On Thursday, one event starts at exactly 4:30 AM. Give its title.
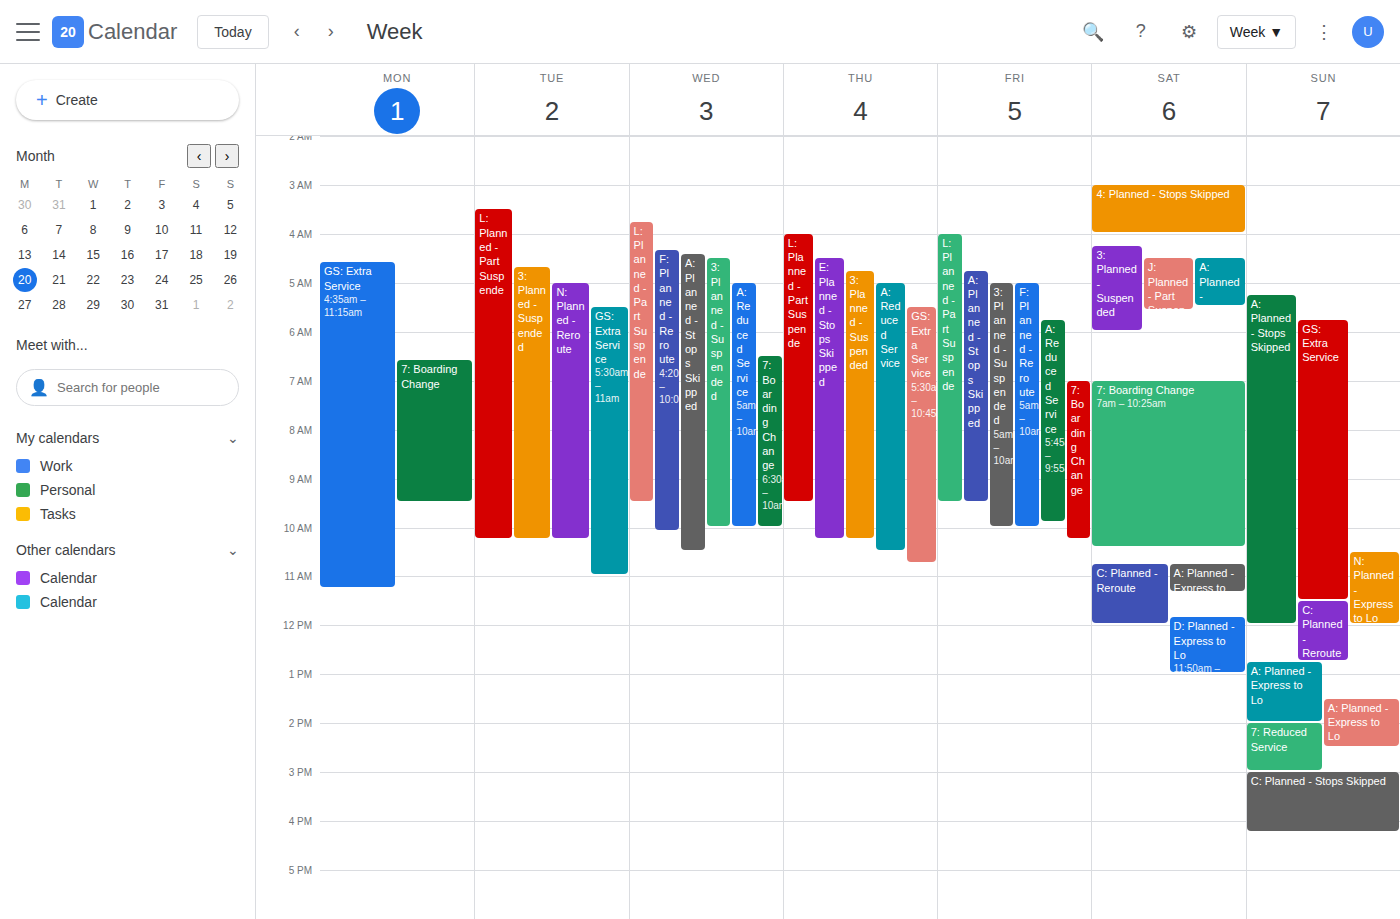
"E: Planned - Stops Skipped"